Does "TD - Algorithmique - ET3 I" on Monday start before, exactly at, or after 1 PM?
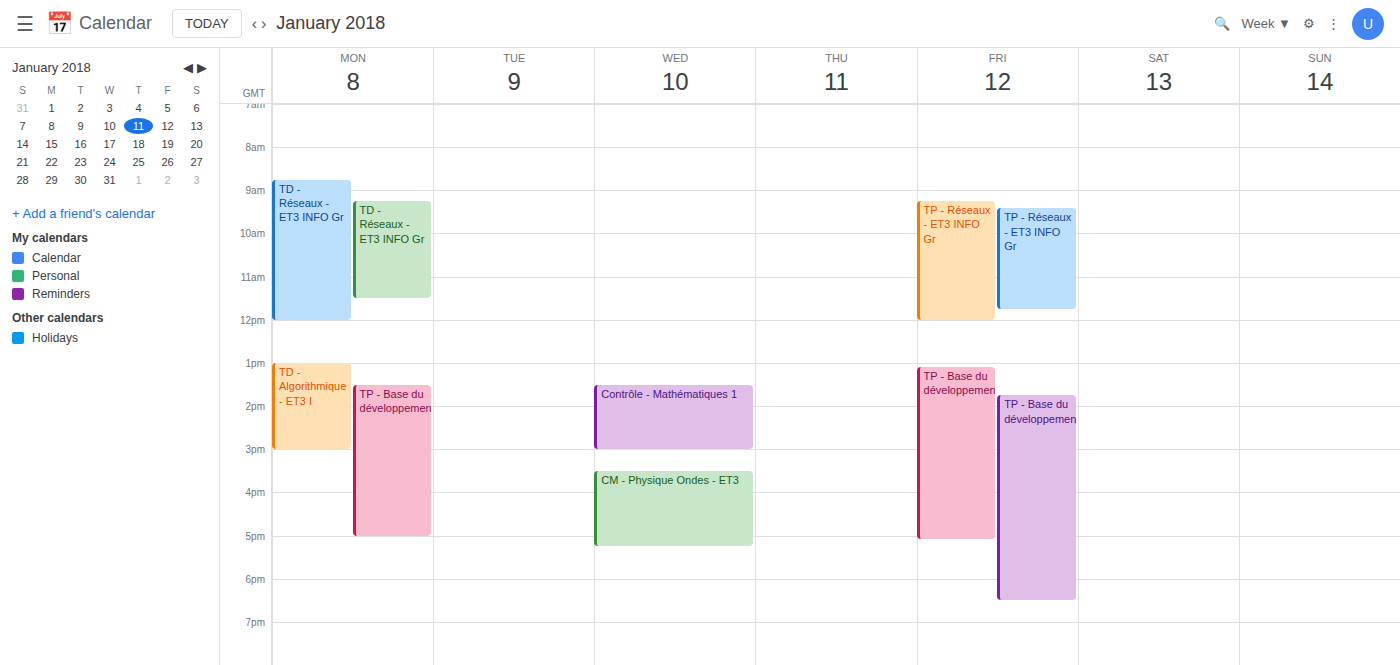
1:00 PM -- exactly at 1 PM, on the 1 PM line.